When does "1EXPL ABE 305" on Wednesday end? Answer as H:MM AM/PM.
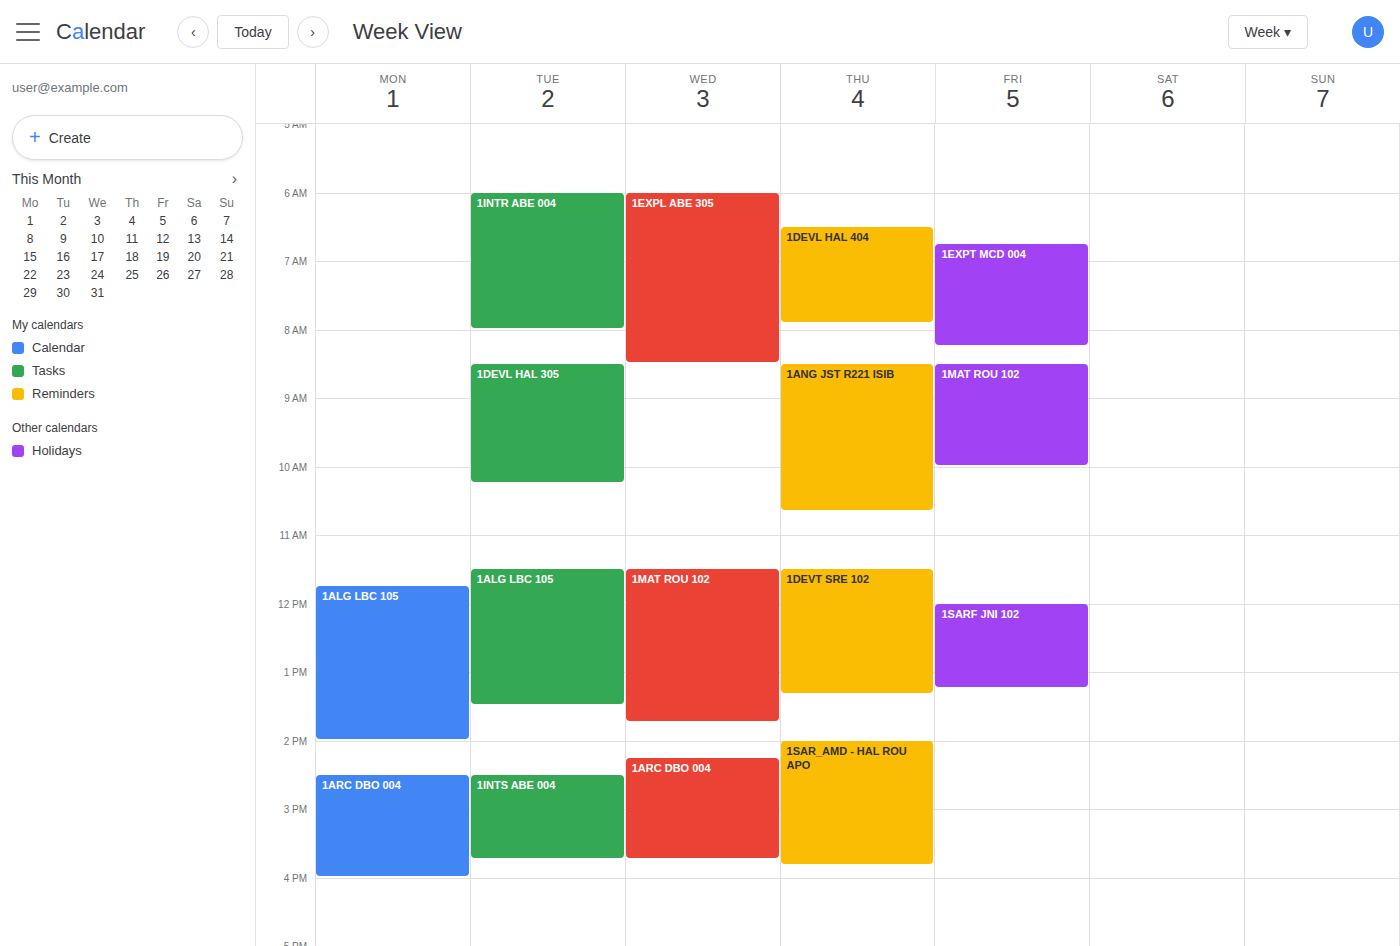
8:30 AM